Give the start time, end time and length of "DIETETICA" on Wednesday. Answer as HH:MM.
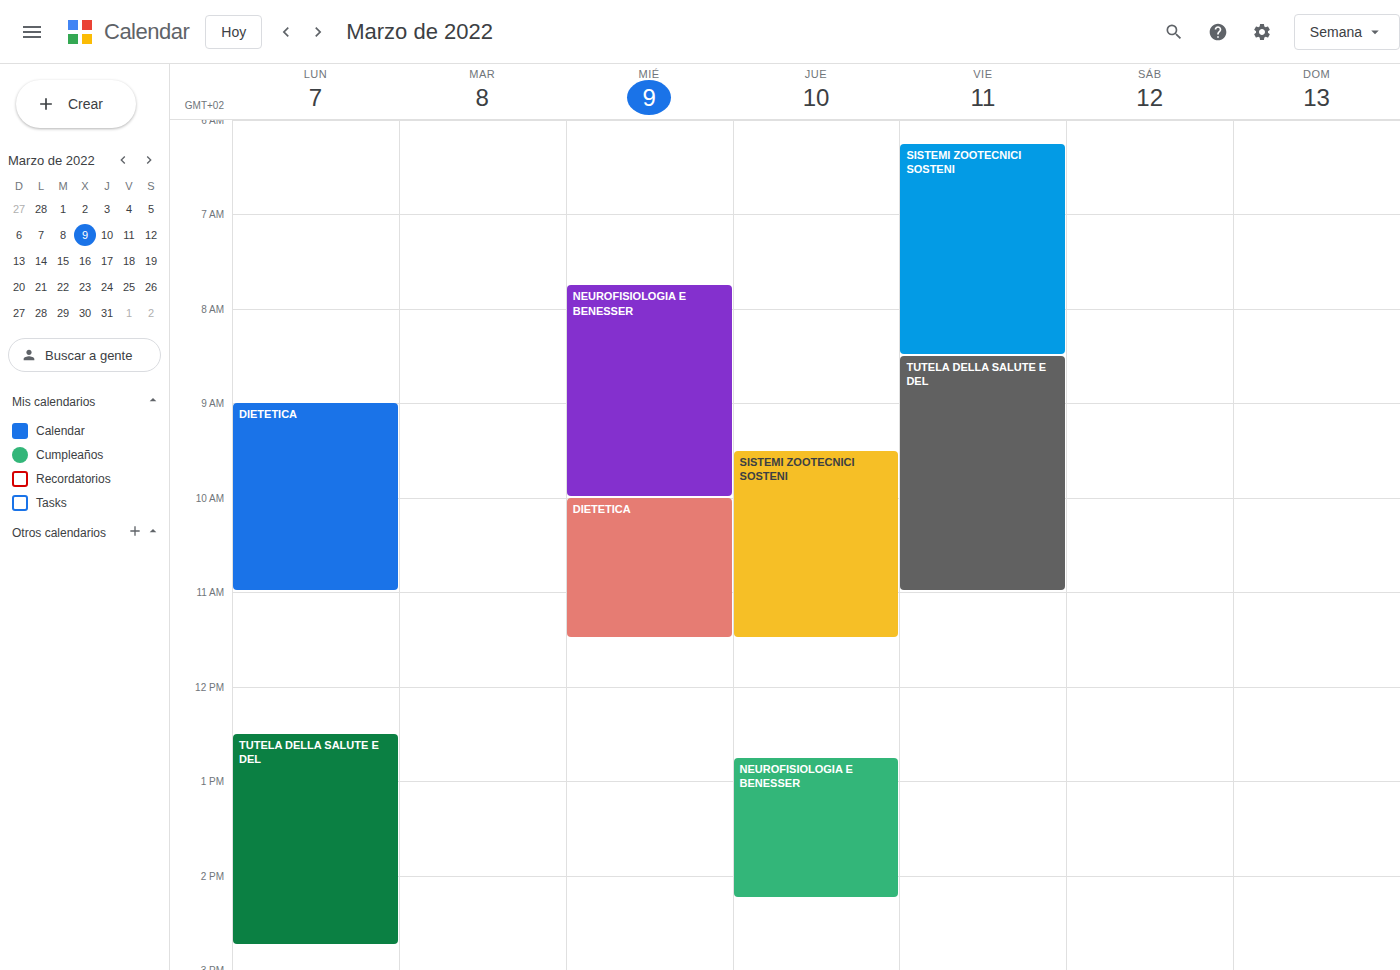
10:00 to 11:30, 1 hour 30 minutes